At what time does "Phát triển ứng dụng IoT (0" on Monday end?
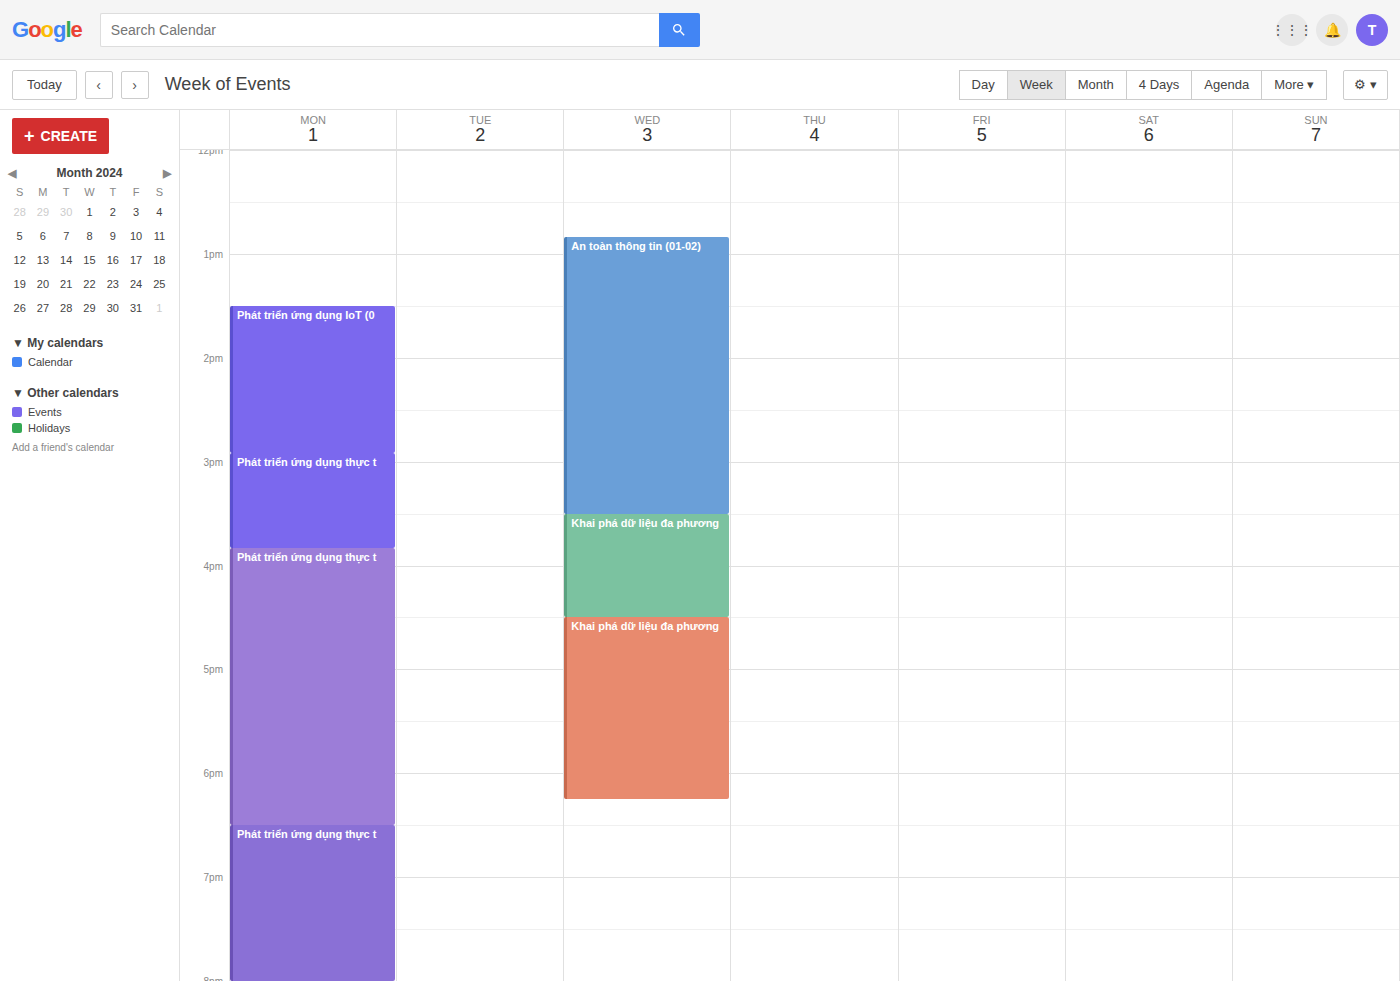
2:55 PM